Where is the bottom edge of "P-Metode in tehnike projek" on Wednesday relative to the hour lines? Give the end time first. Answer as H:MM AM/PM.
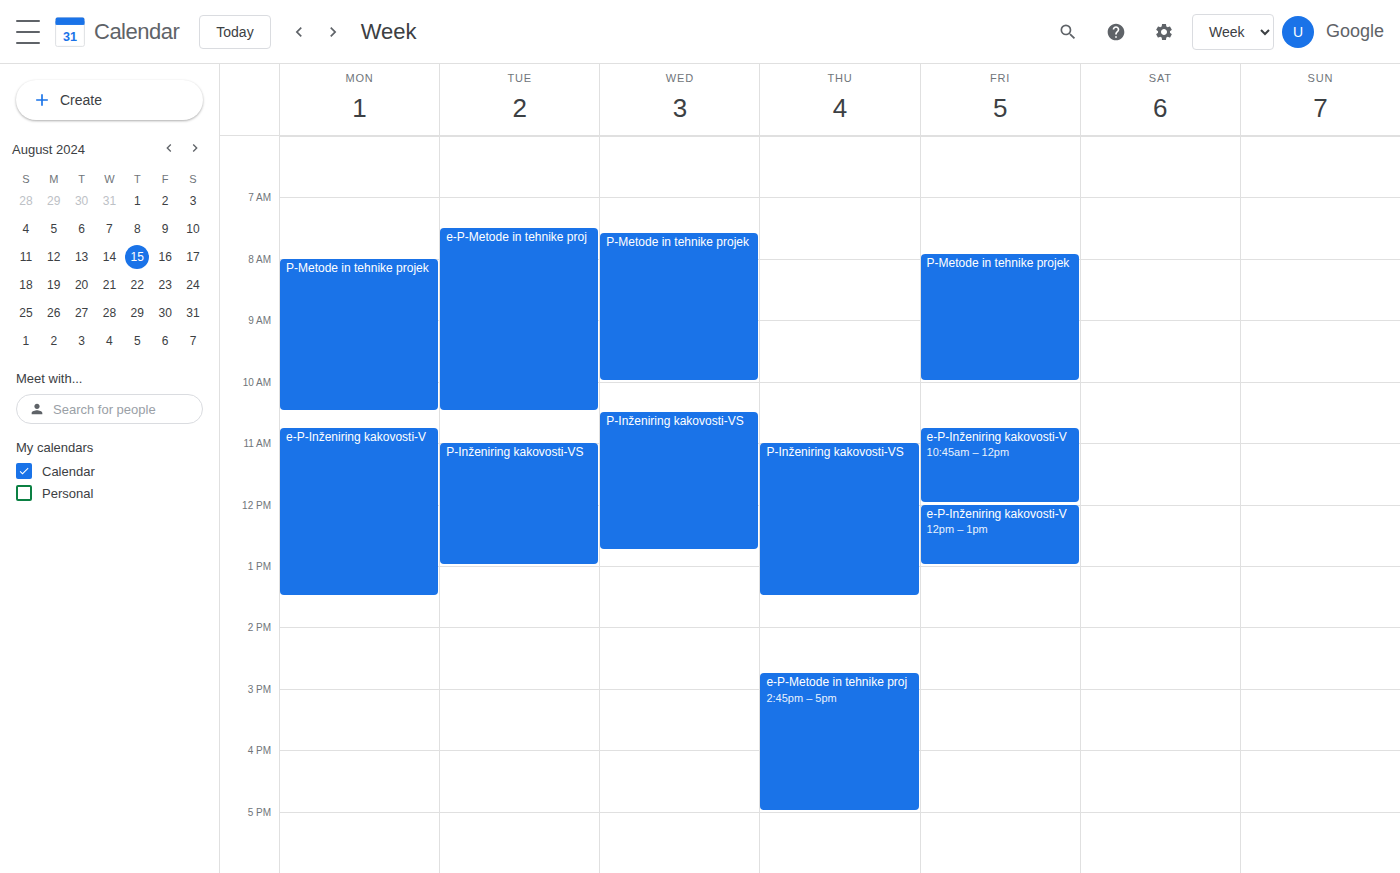
10:00 AM -- exactly on the 10 AM line.